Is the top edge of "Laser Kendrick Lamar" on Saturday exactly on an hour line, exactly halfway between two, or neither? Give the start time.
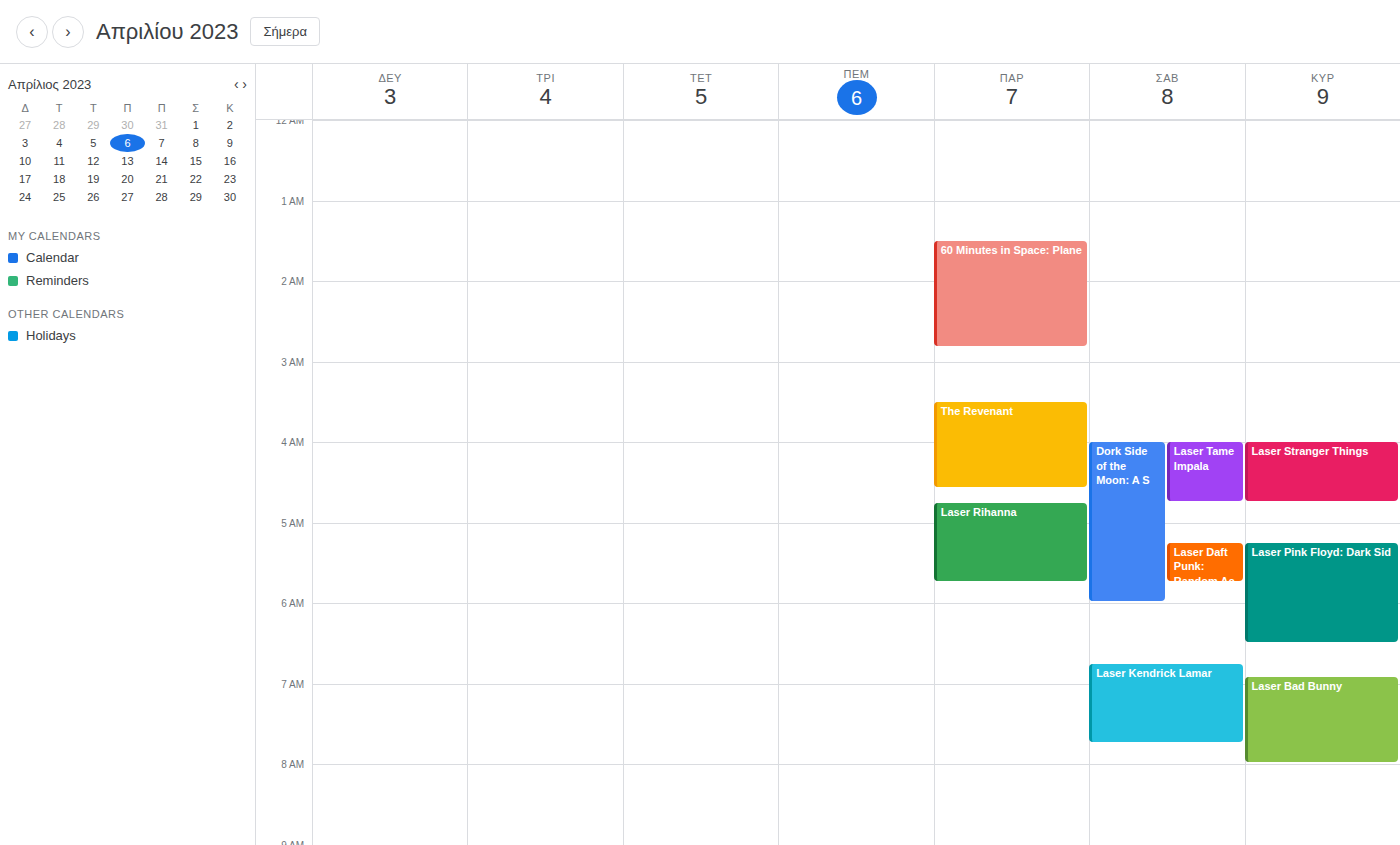
6:45 AM -- neither: three quarters of the way from the 6 AM line to the 7 AM line.